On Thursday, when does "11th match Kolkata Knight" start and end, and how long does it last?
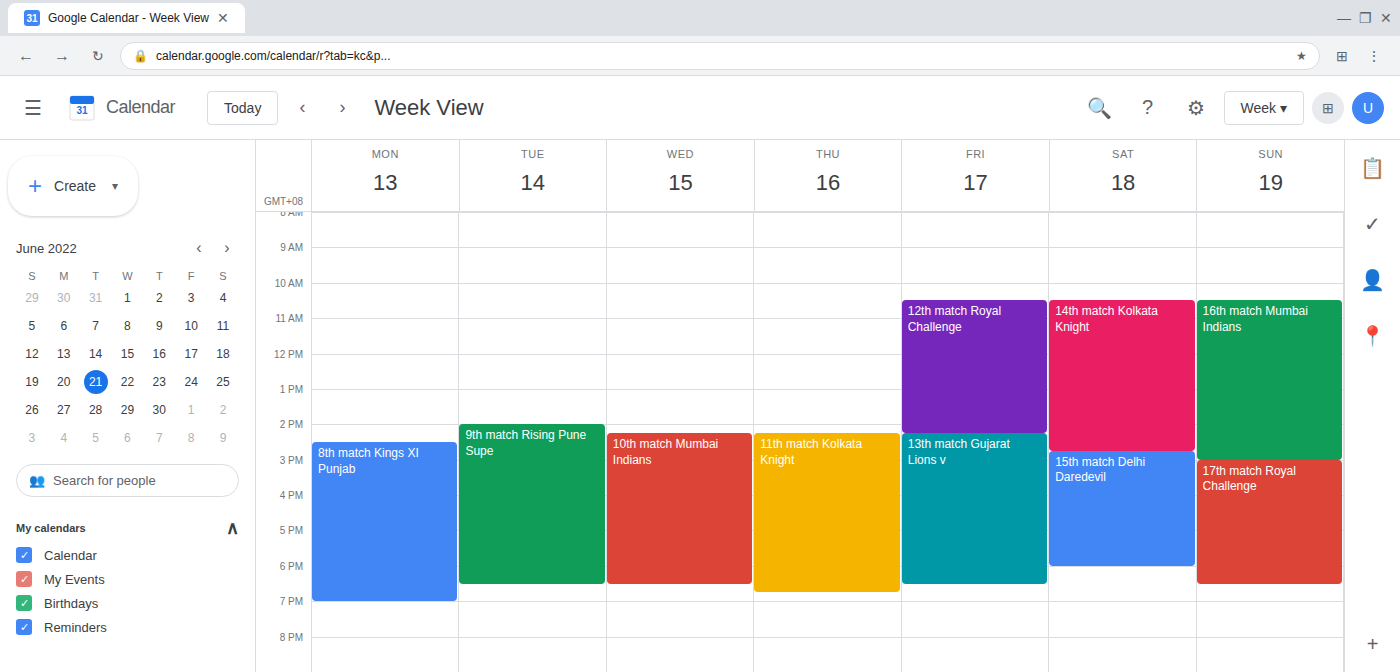
2:15 PM to 6:45 PM, 4 hours 30 minutes